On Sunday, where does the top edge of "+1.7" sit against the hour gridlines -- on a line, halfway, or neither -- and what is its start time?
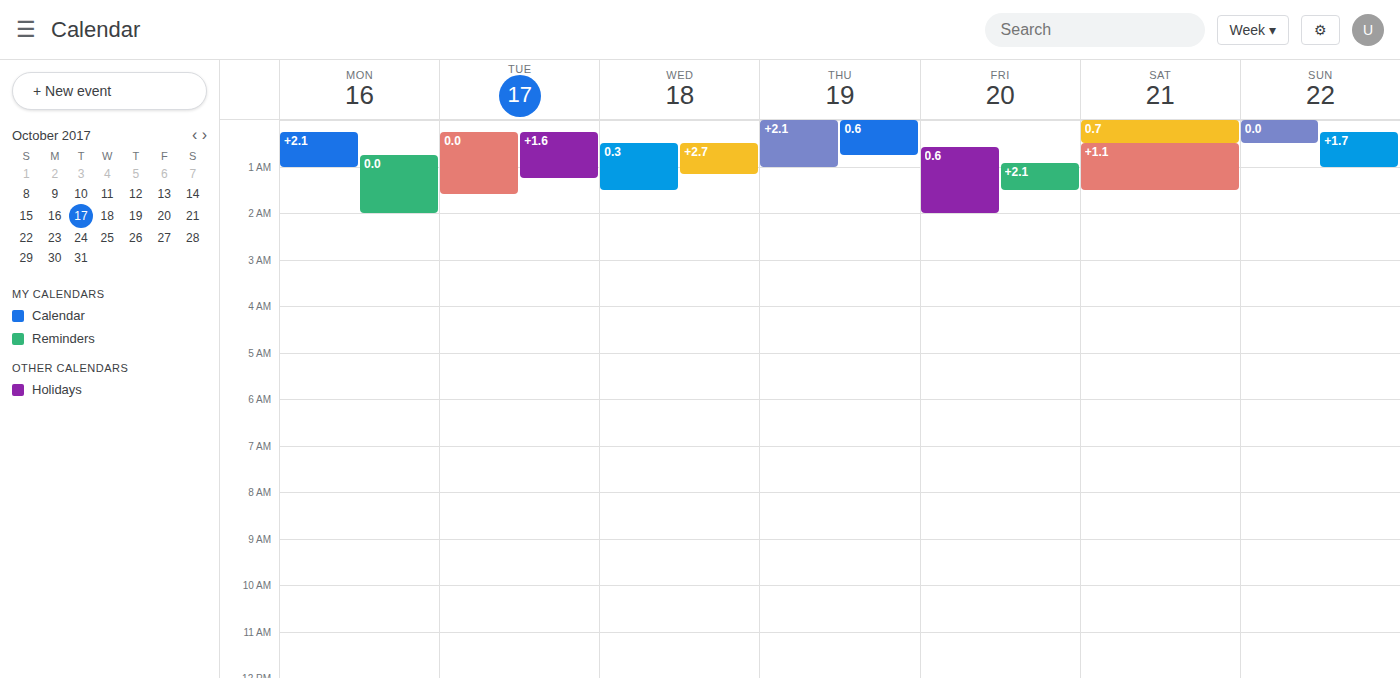
12:15 AM -- neither: a quarter of the way from the 12 AM line to the 1 AM line.